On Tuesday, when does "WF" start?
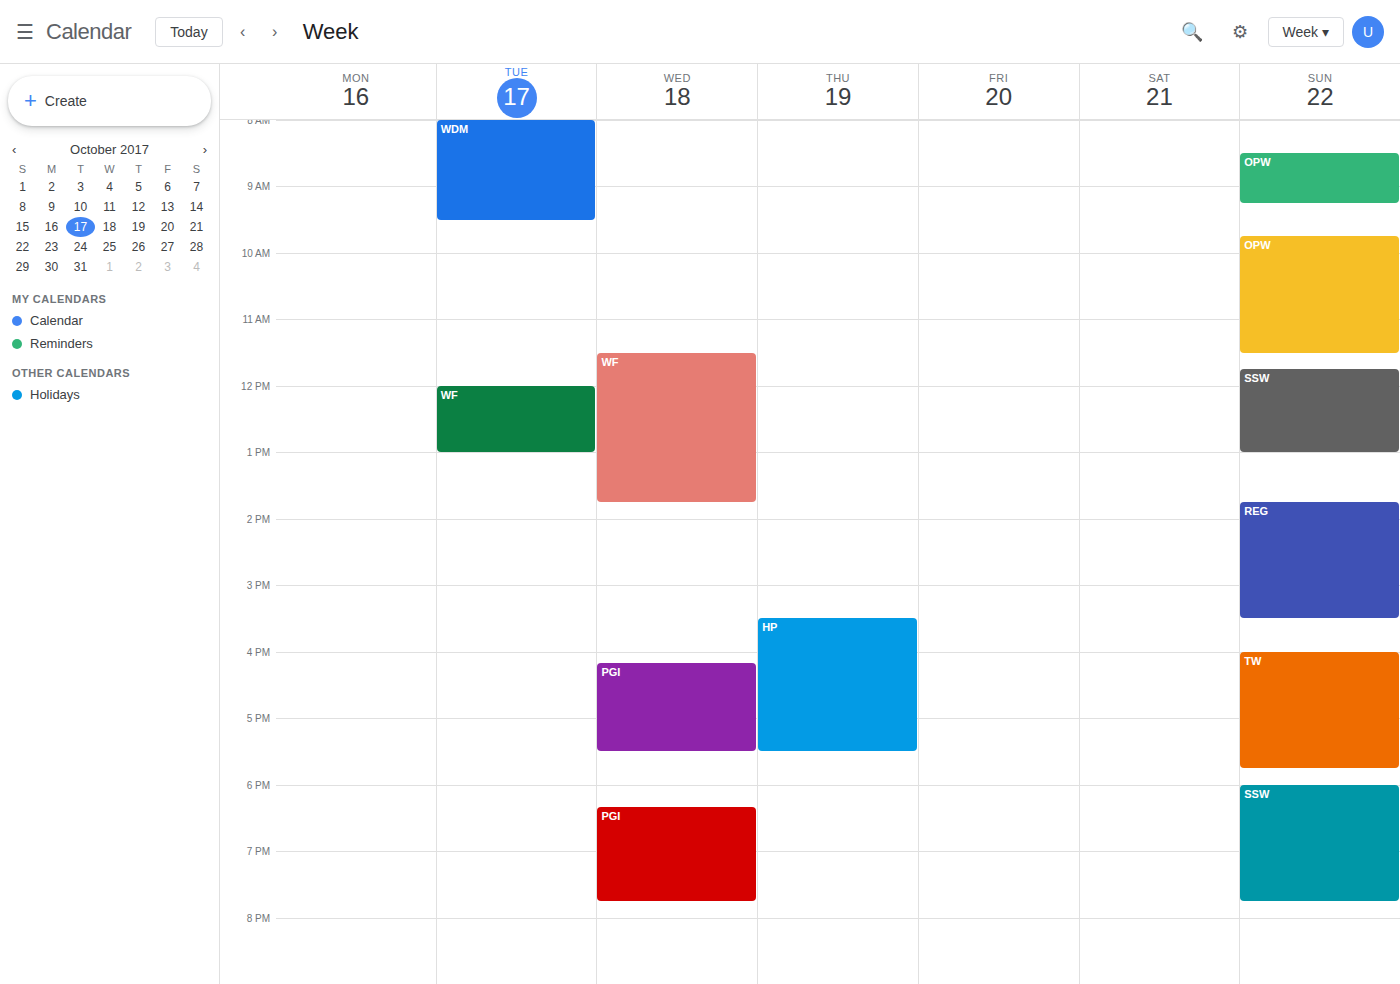
12:00 PM